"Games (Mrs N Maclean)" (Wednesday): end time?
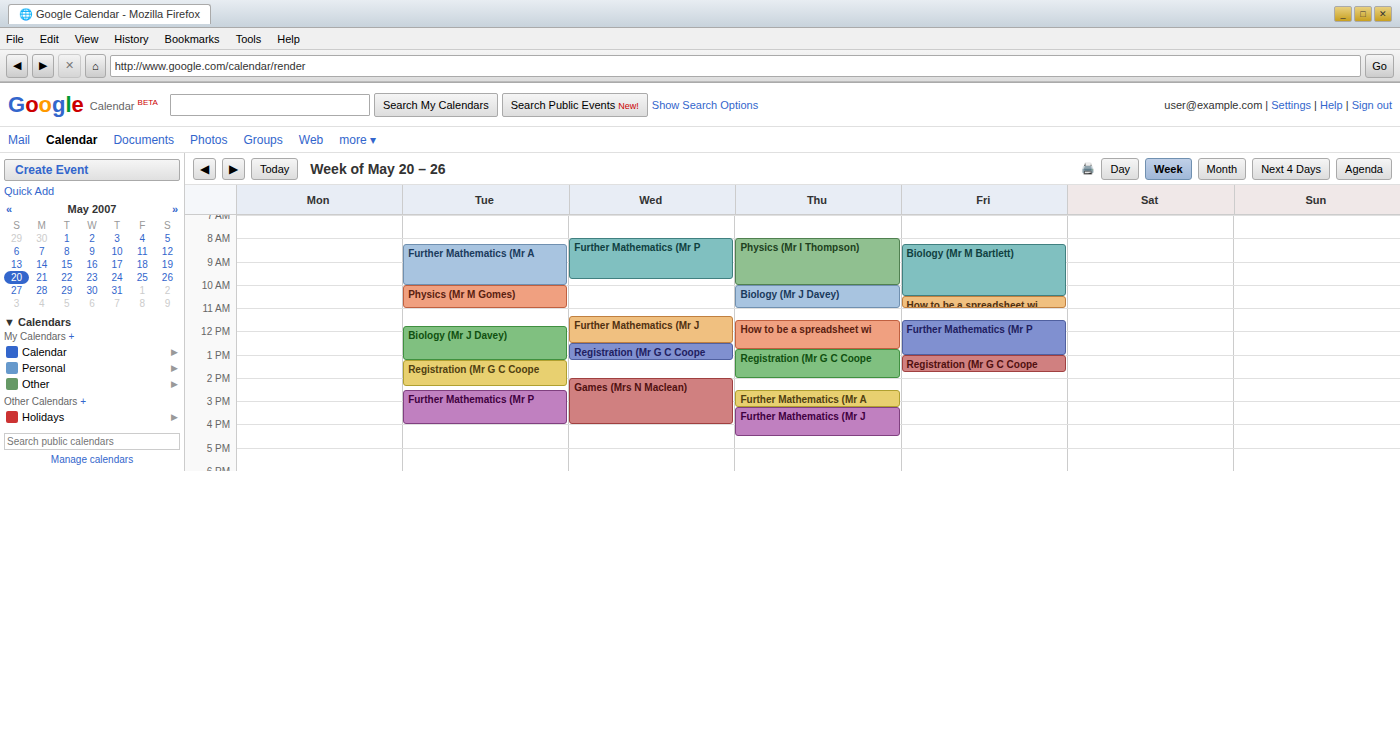
4:00 PM